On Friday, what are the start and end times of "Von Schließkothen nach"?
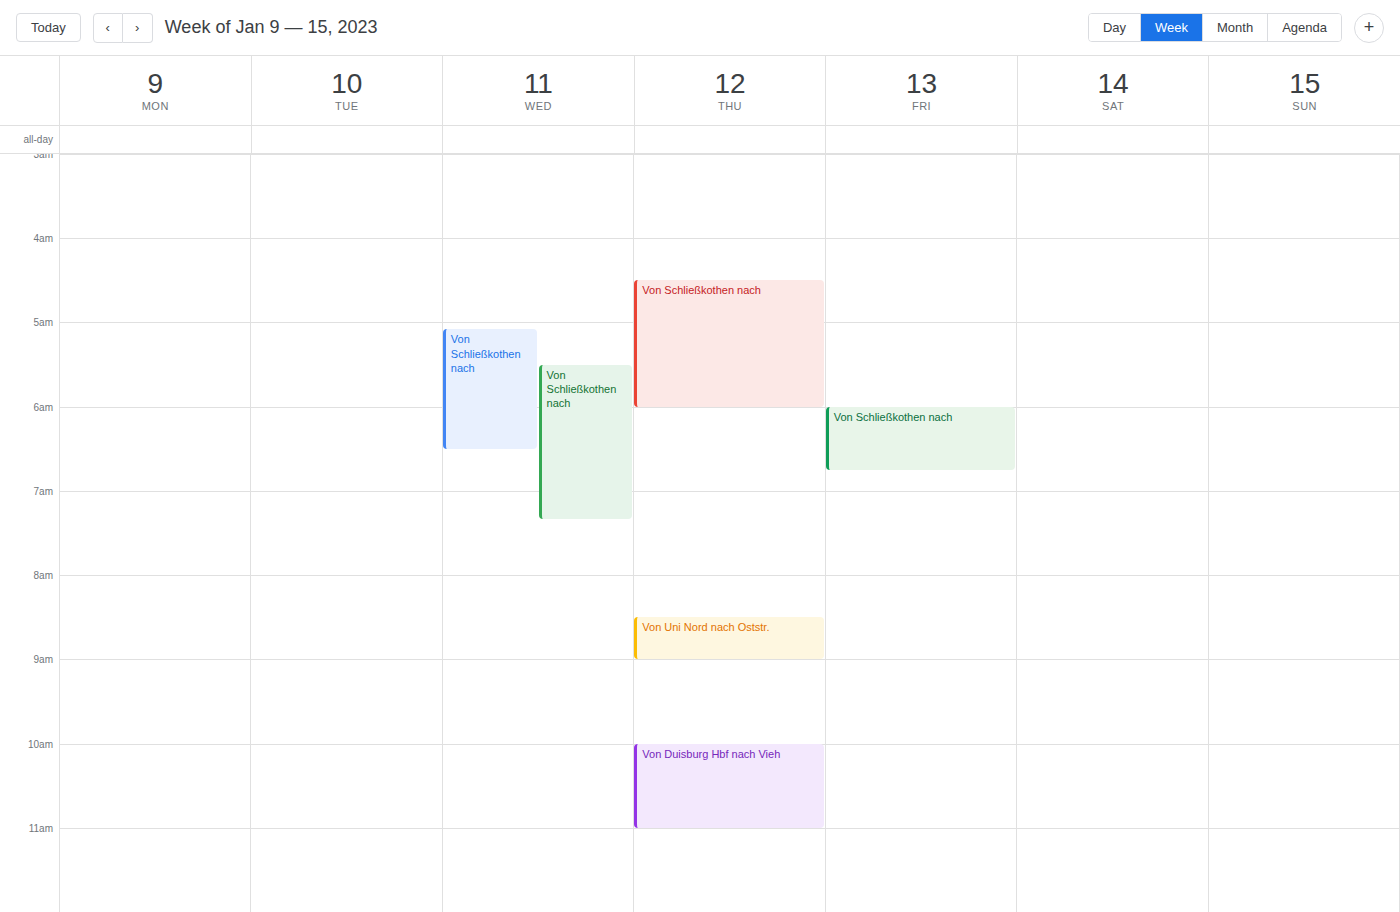
6:00 AM to 6:45 AM